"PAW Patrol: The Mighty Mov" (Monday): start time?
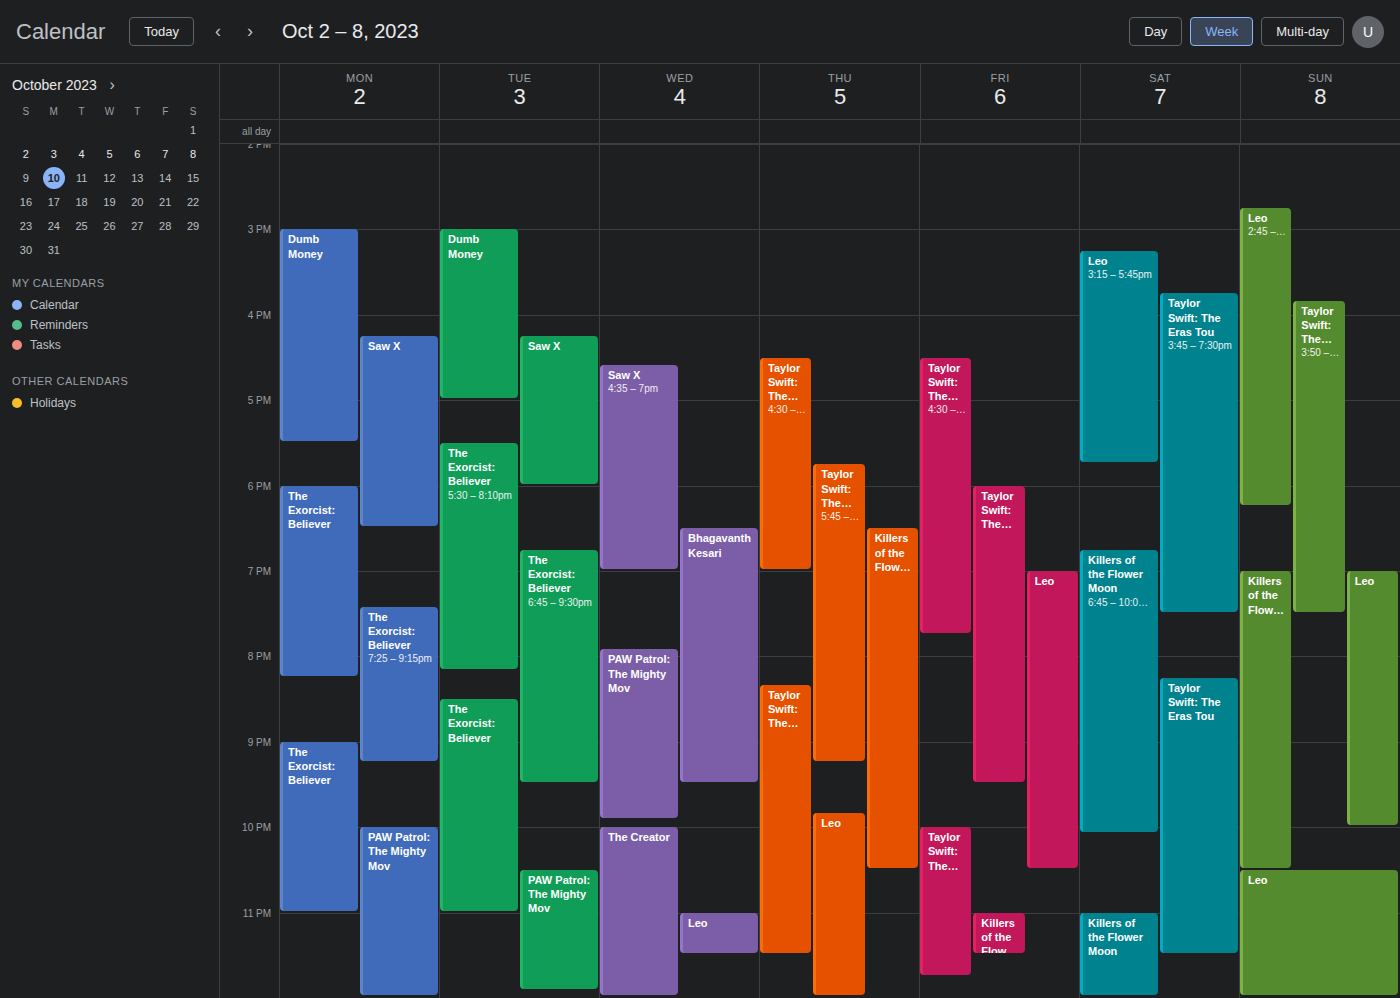
10:00 PM